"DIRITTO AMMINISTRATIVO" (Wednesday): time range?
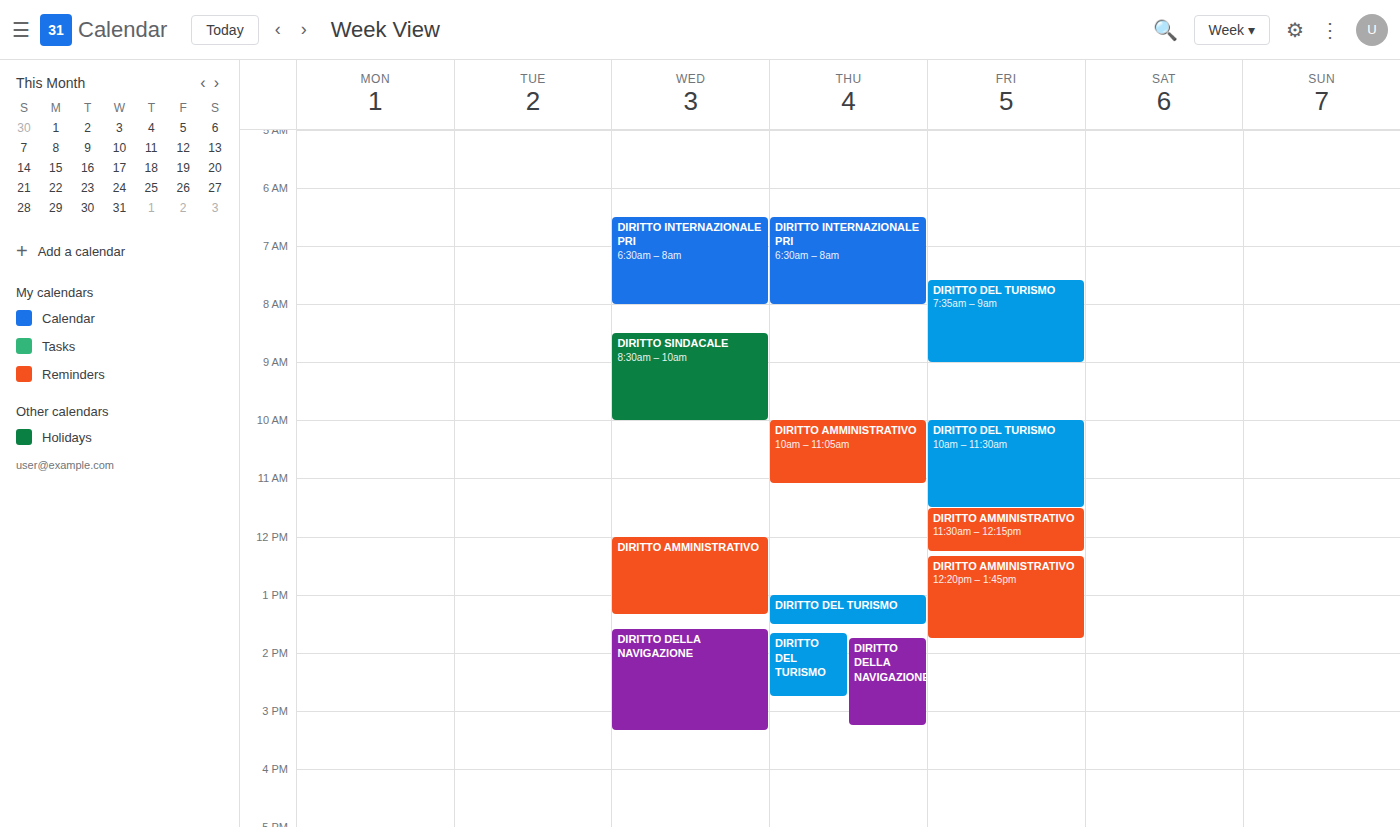
12:00 PM to 1:20 PM